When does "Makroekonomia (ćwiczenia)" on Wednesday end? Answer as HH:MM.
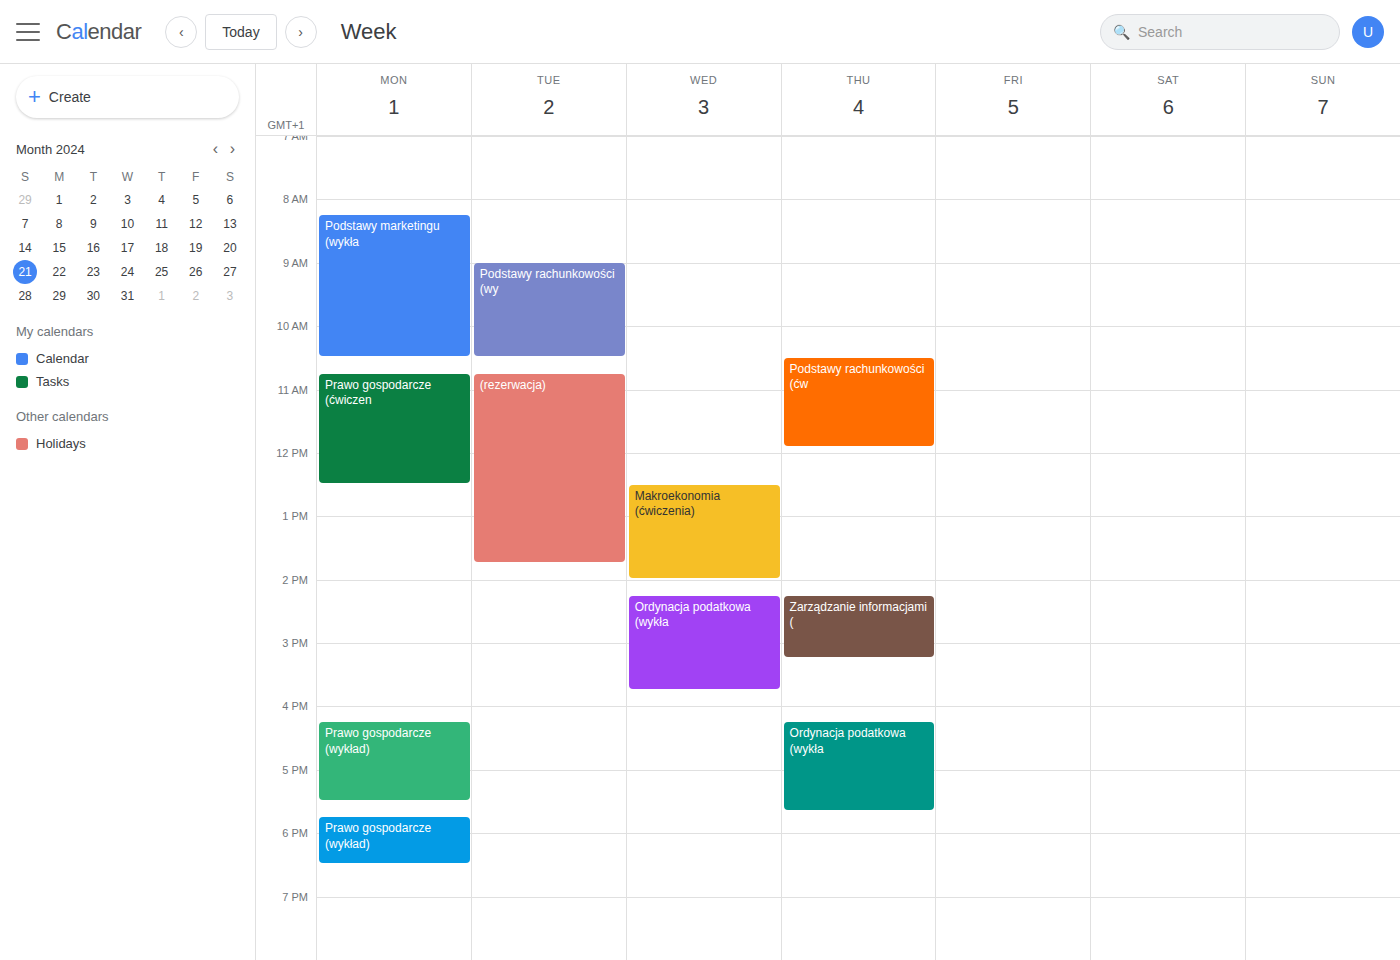
14:00